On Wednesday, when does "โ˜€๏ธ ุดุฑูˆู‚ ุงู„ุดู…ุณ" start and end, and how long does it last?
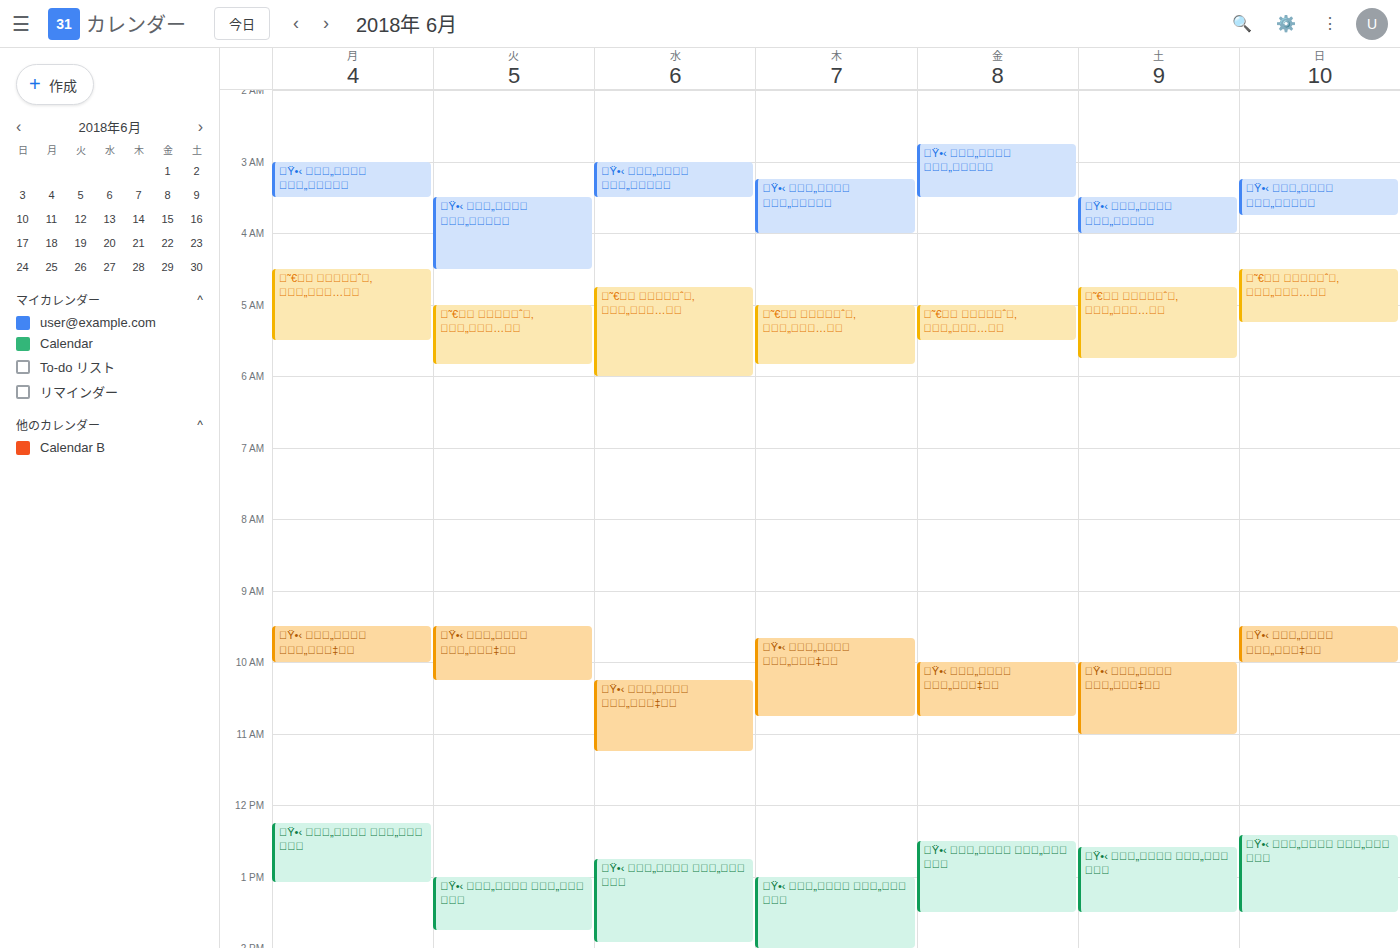
4:45 AM to 6:00 AM, 1 hour 15 minutes